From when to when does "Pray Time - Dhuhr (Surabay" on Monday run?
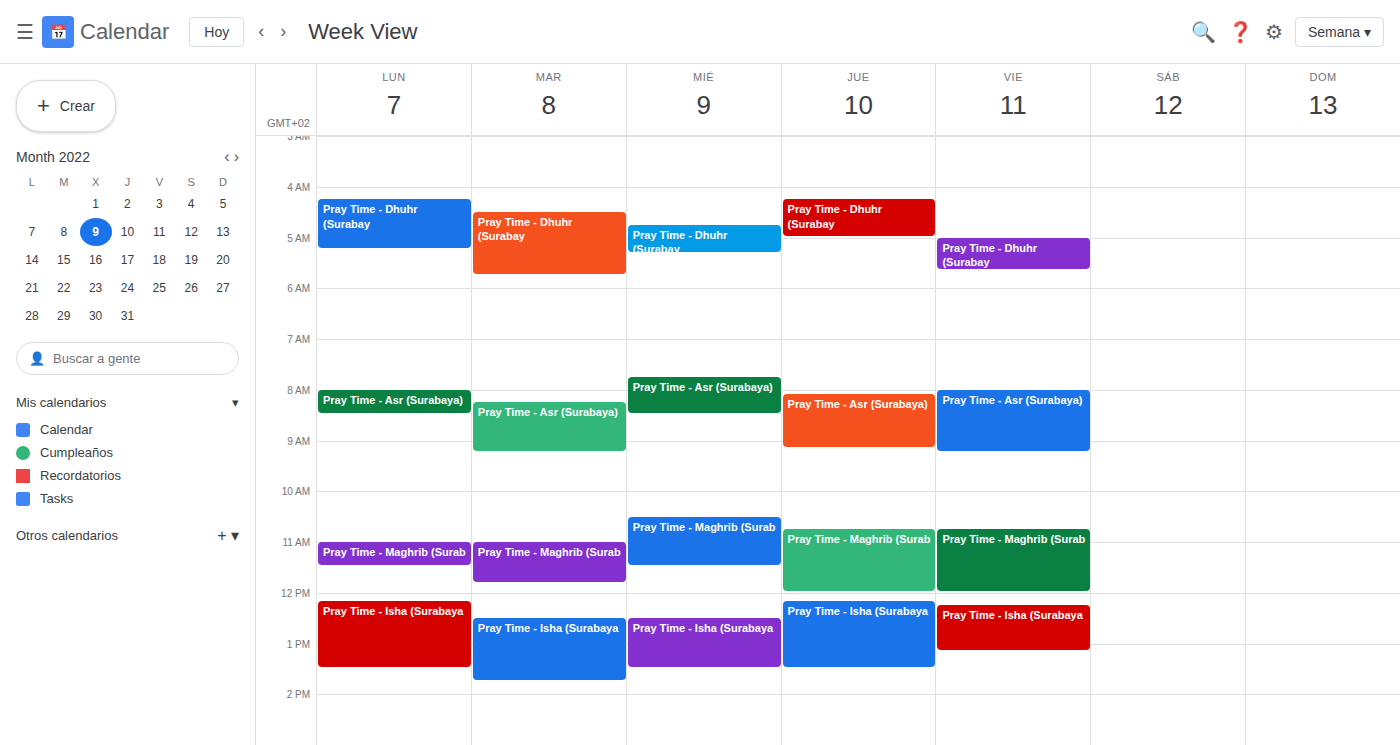
4:15 AM to 5:15 AM